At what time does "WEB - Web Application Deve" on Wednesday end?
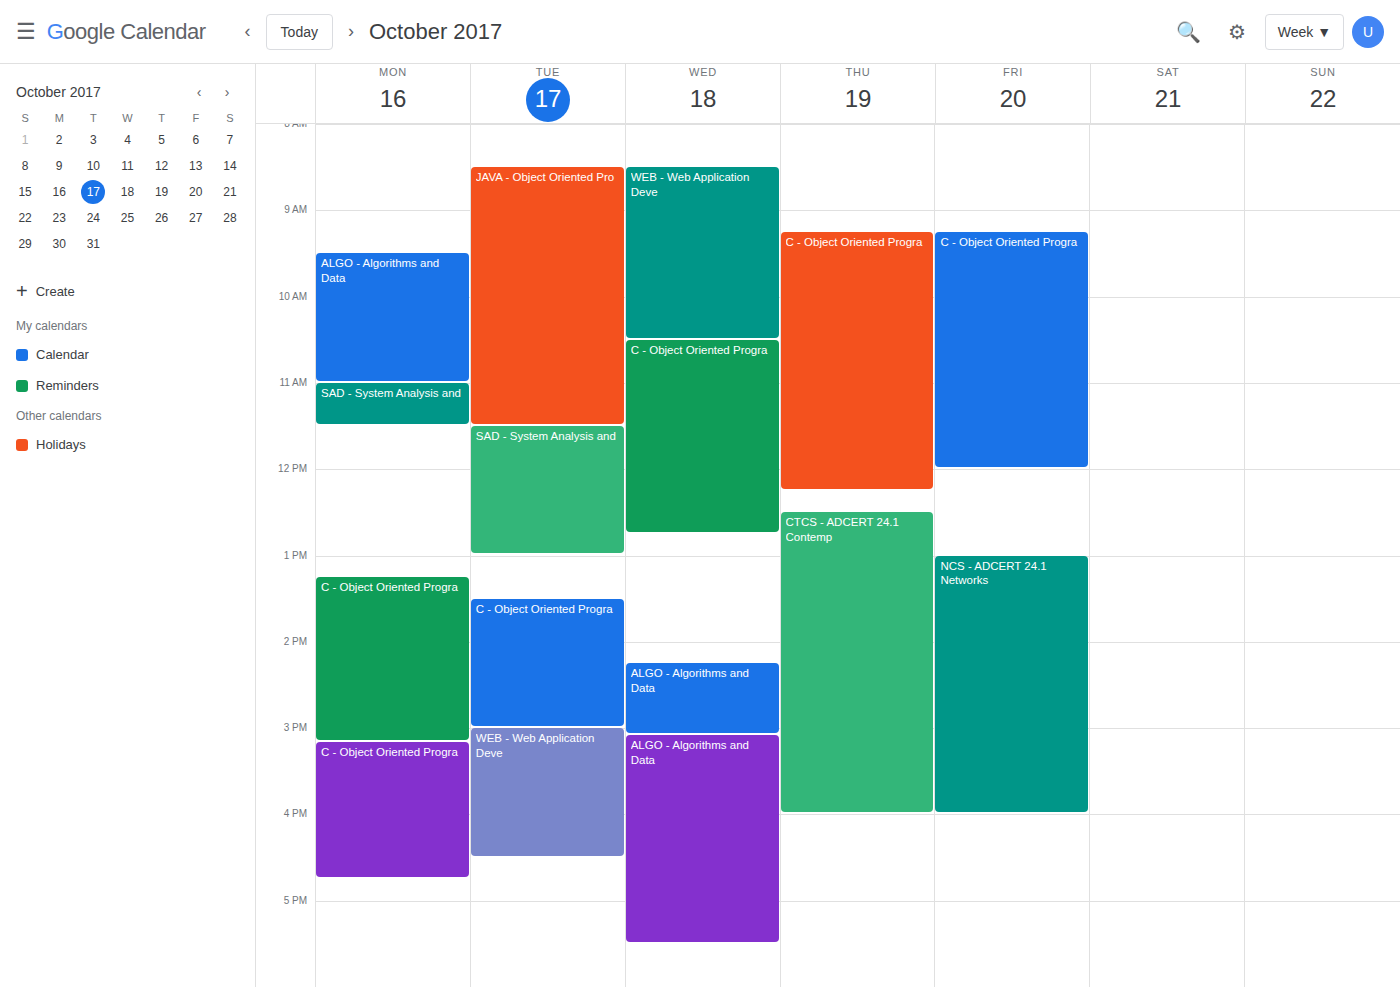
10:30 AM